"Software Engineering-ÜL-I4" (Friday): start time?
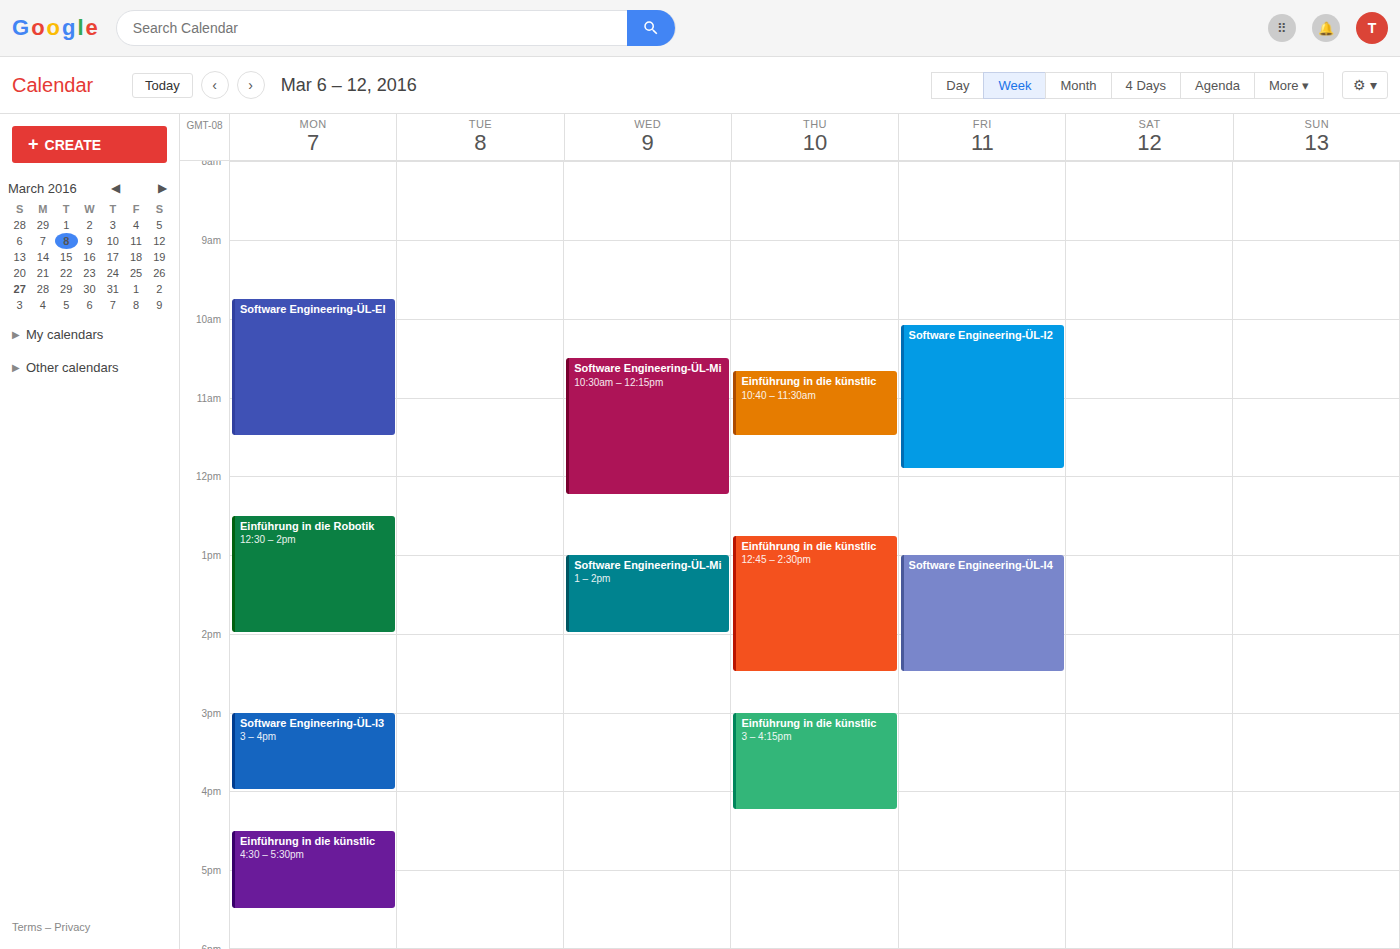
1:00 PM